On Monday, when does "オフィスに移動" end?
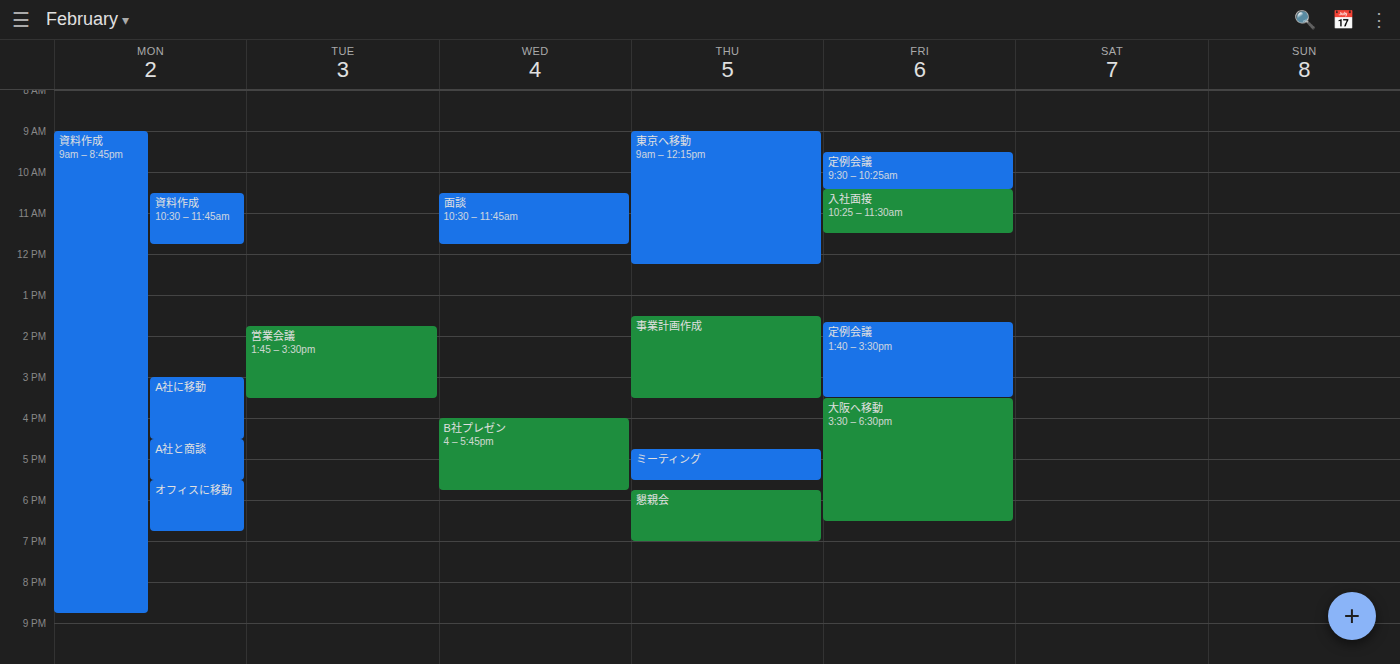
6:45 PM